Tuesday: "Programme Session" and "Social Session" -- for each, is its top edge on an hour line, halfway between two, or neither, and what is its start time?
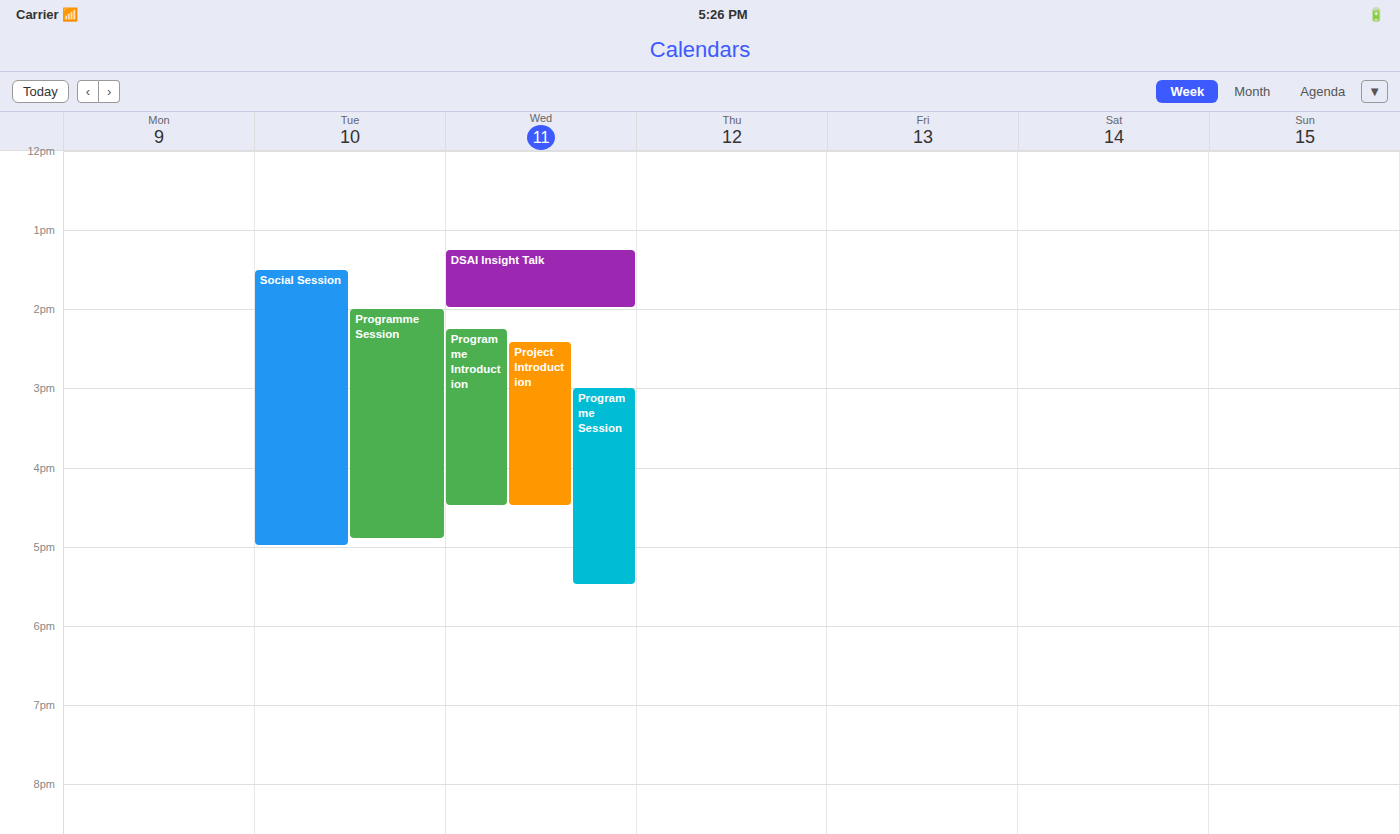
"Programme Session": 2:00 PM, exactly on the 2 PM line. "Social Session": 1:30 PM, halfway between the 1 PM and 2 PM lines.